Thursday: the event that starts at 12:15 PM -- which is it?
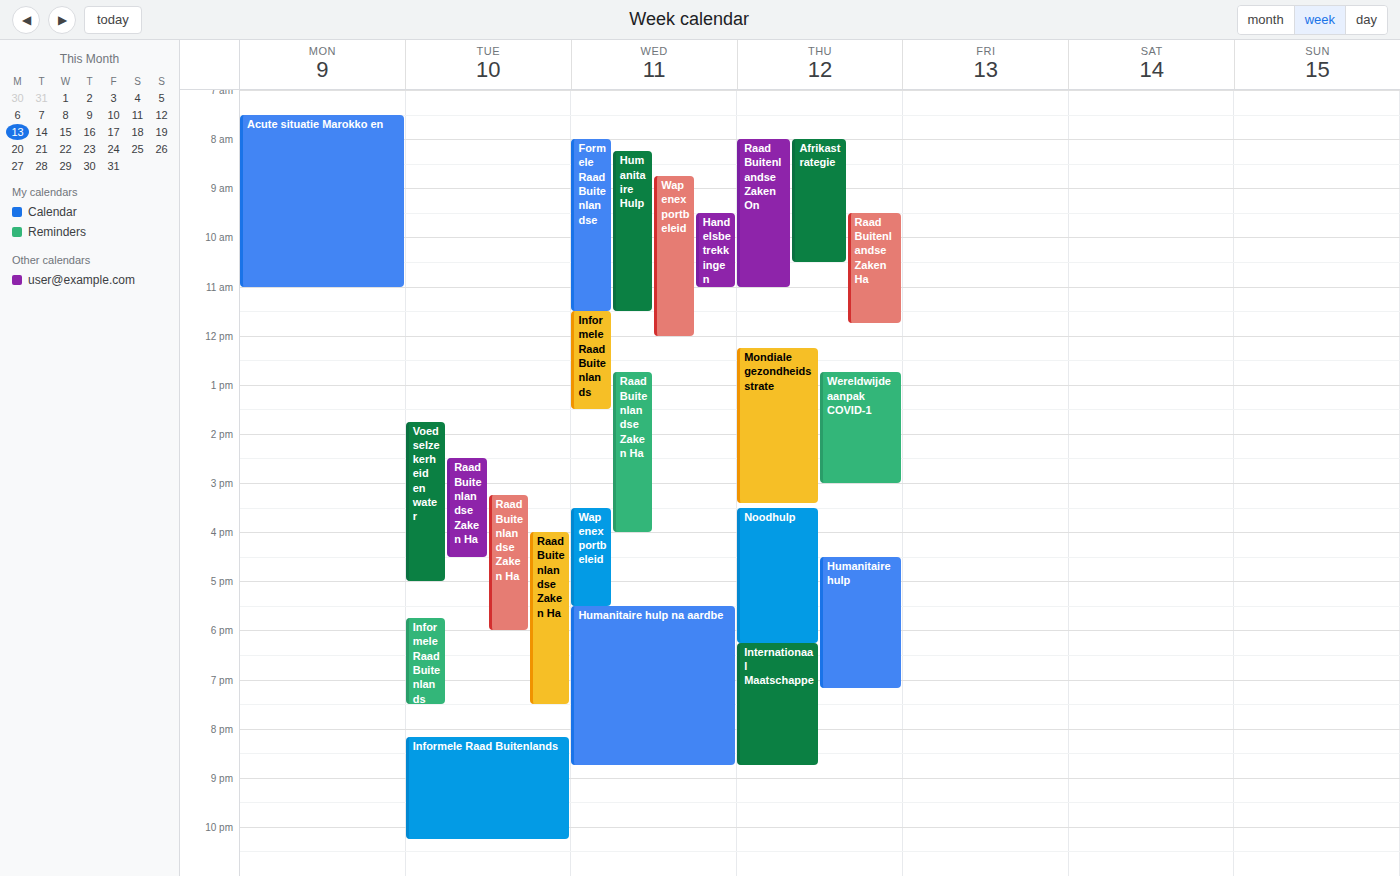
"Mondiale gezondheidsstrate"